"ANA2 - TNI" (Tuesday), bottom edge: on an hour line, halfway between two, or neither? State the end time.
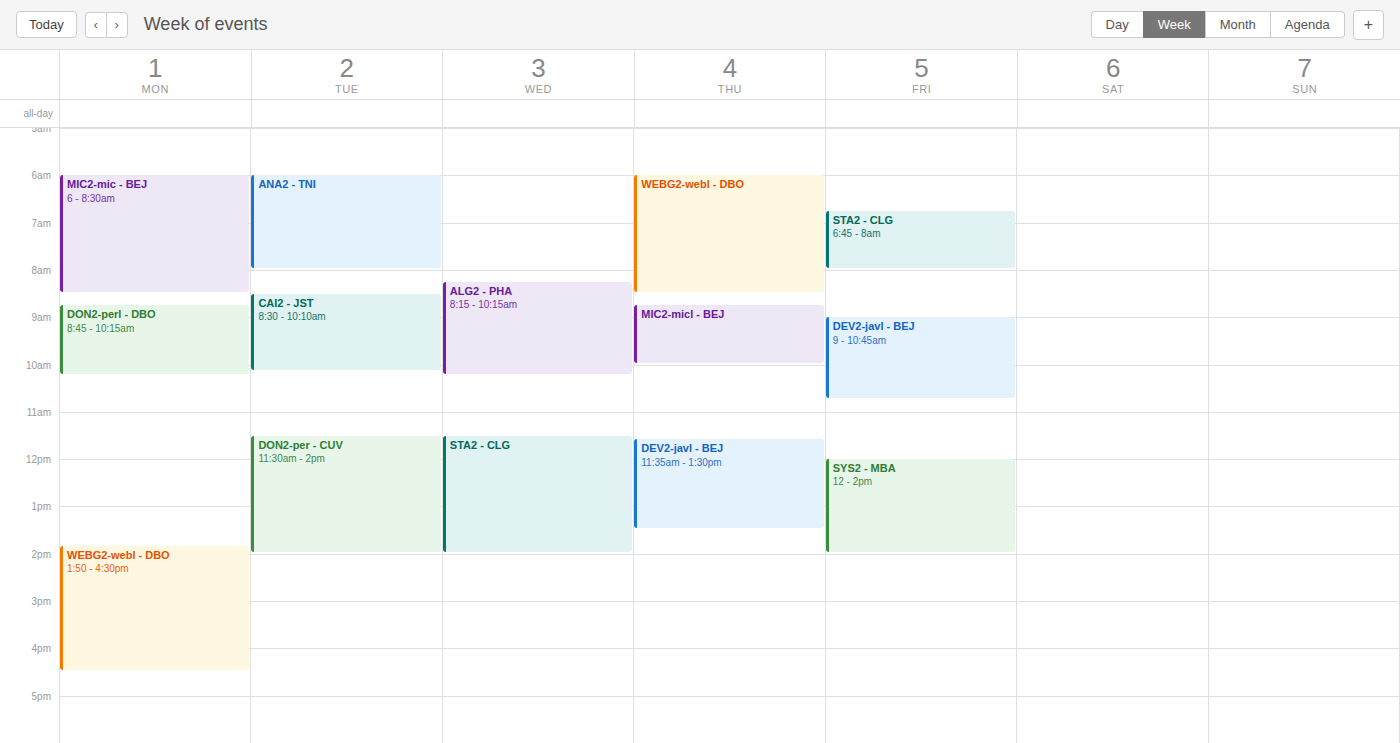
8:00 AM -- exactly on the 8 AM line.